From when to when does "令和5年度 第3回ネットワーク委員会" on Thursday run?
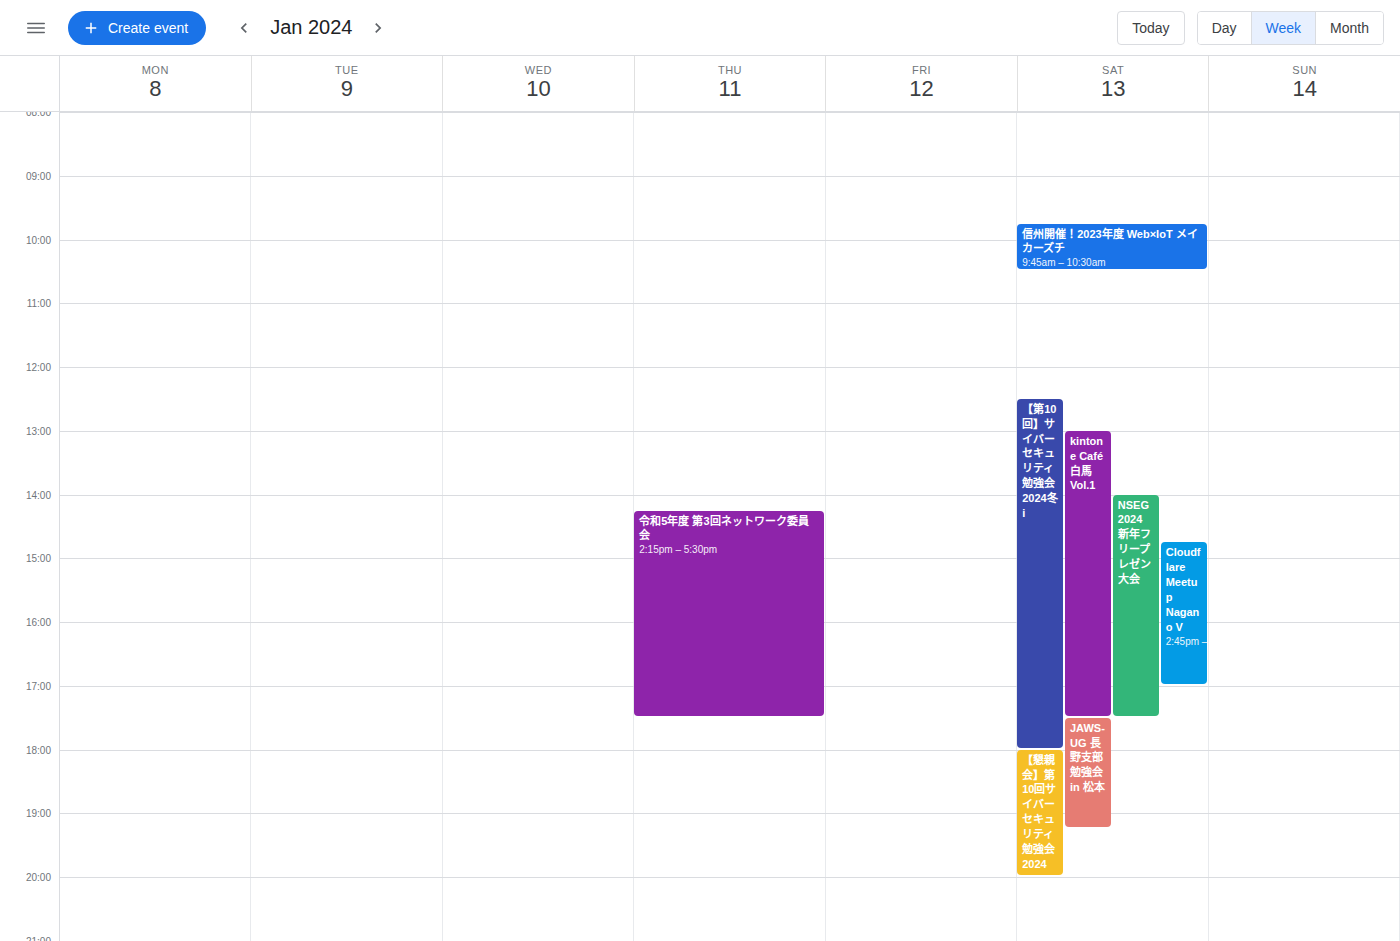
2:15 PM to 5:30 PM